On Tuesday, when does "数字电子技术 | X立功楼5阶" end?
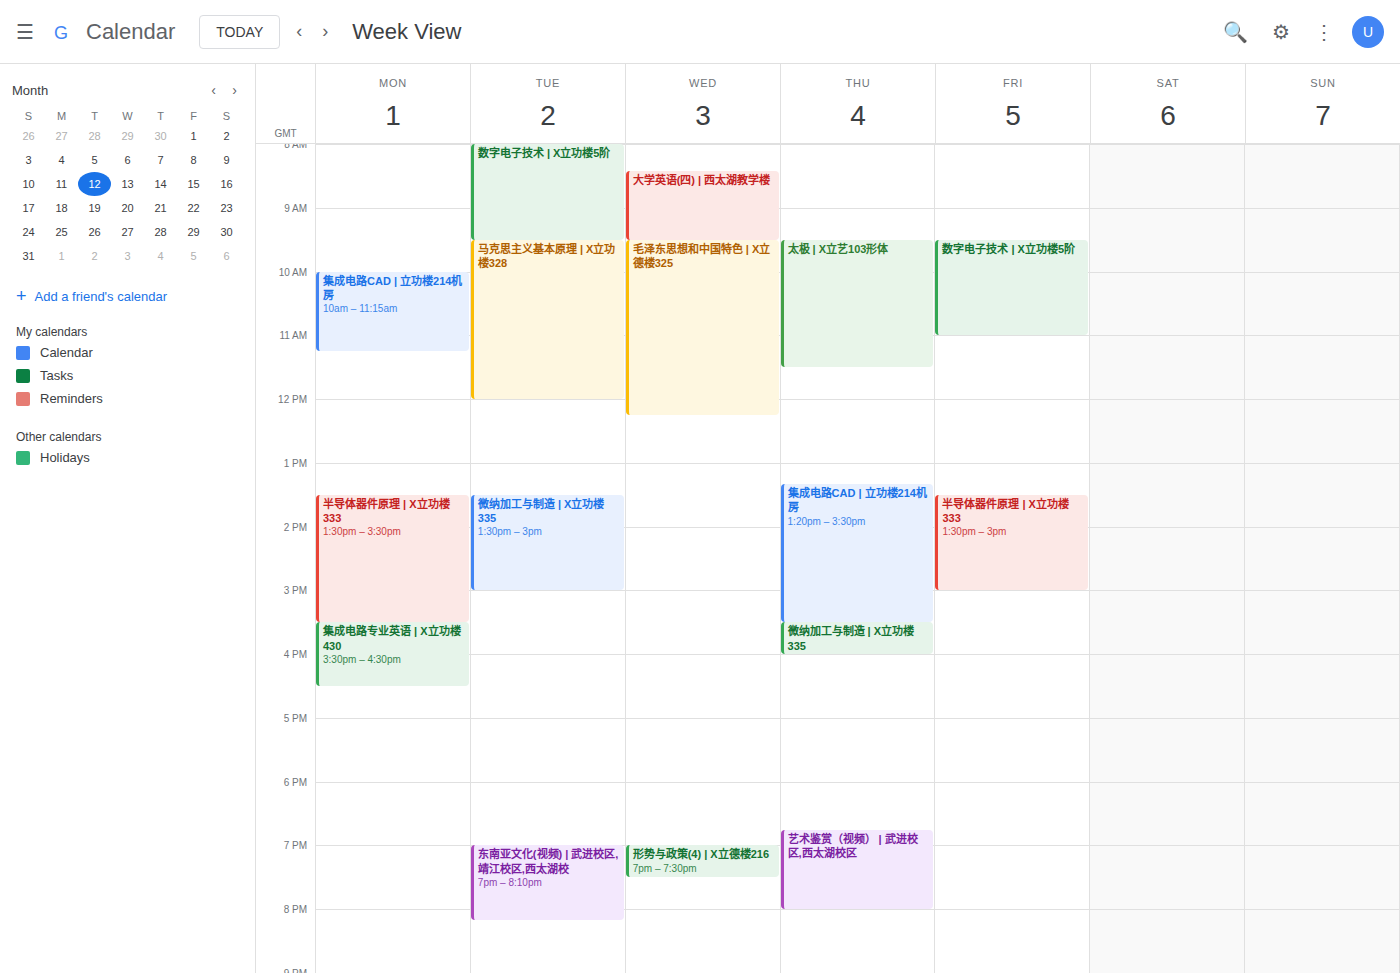
9:30 AM